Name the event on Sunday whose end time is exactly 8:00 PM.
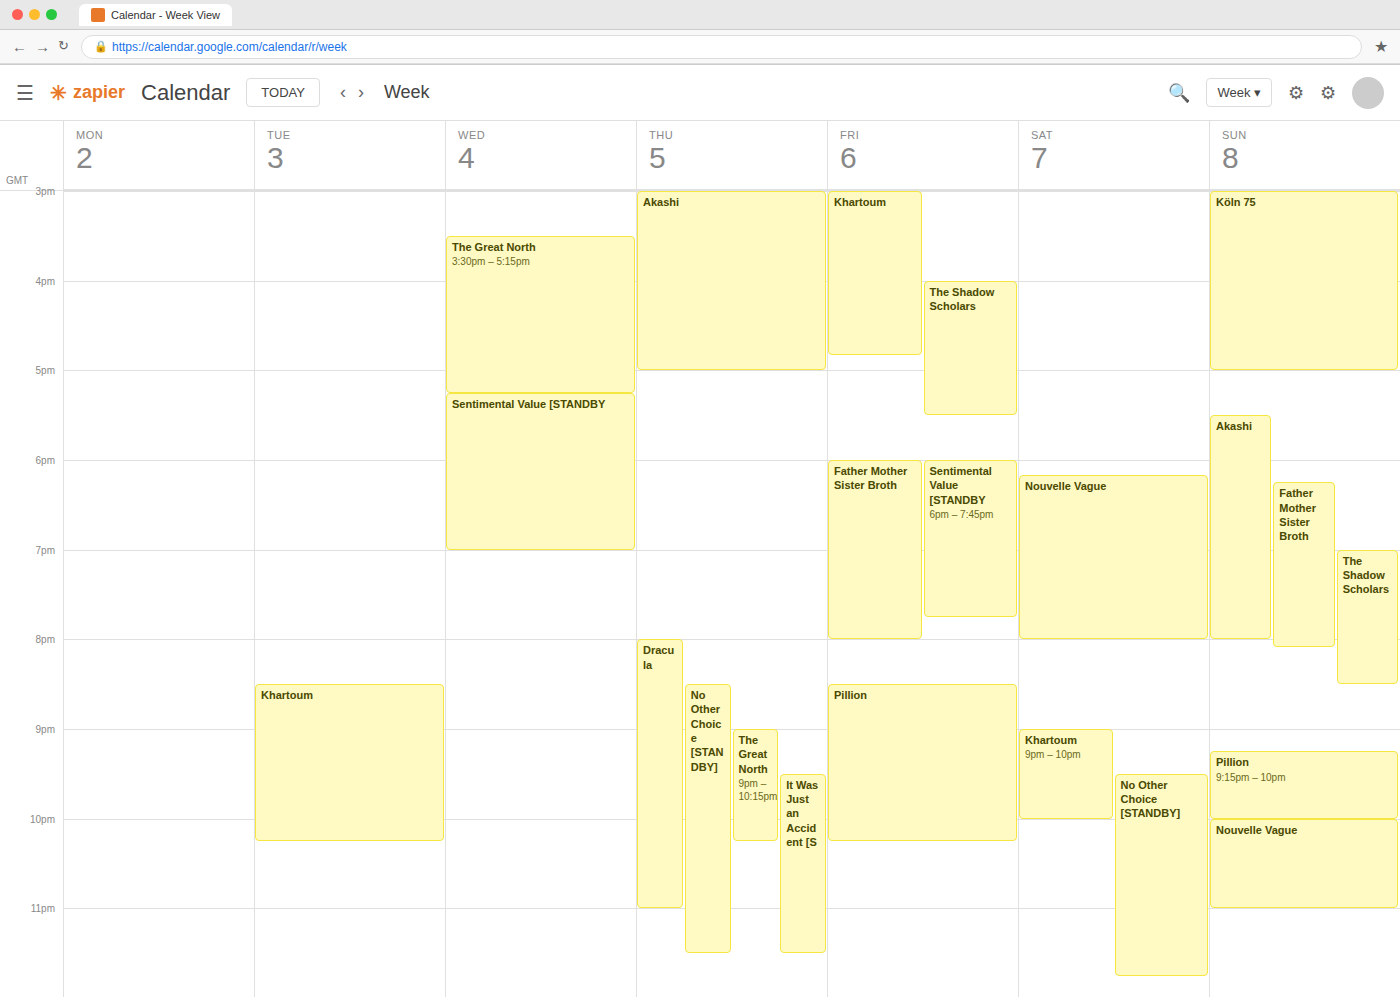
"Akashi"